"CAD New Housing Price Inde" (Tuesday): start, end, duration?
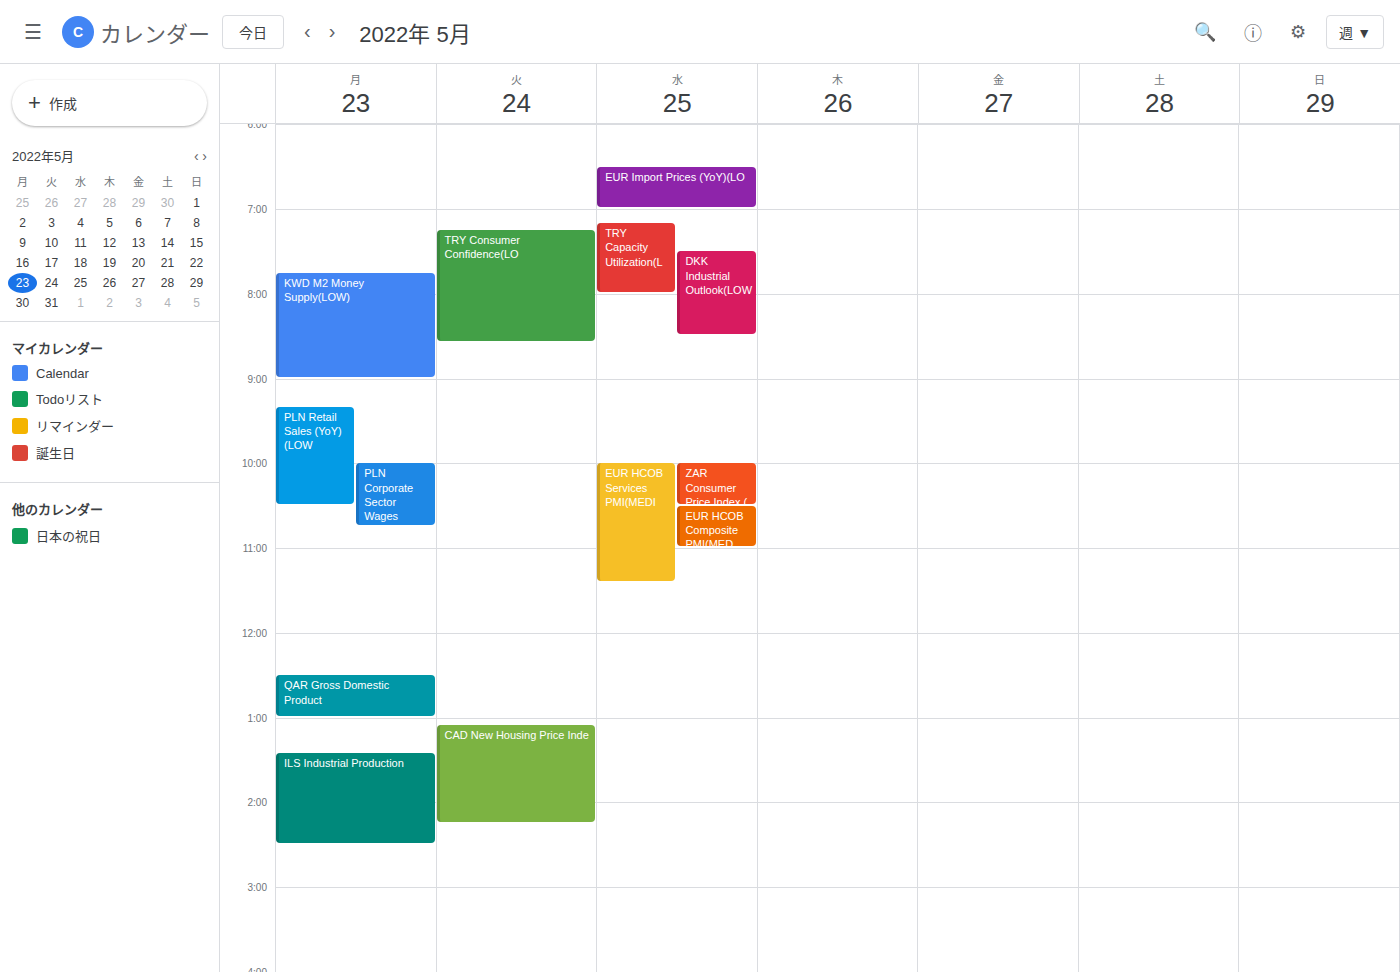
13:05 to 14:15, 1 hour 10 minutes